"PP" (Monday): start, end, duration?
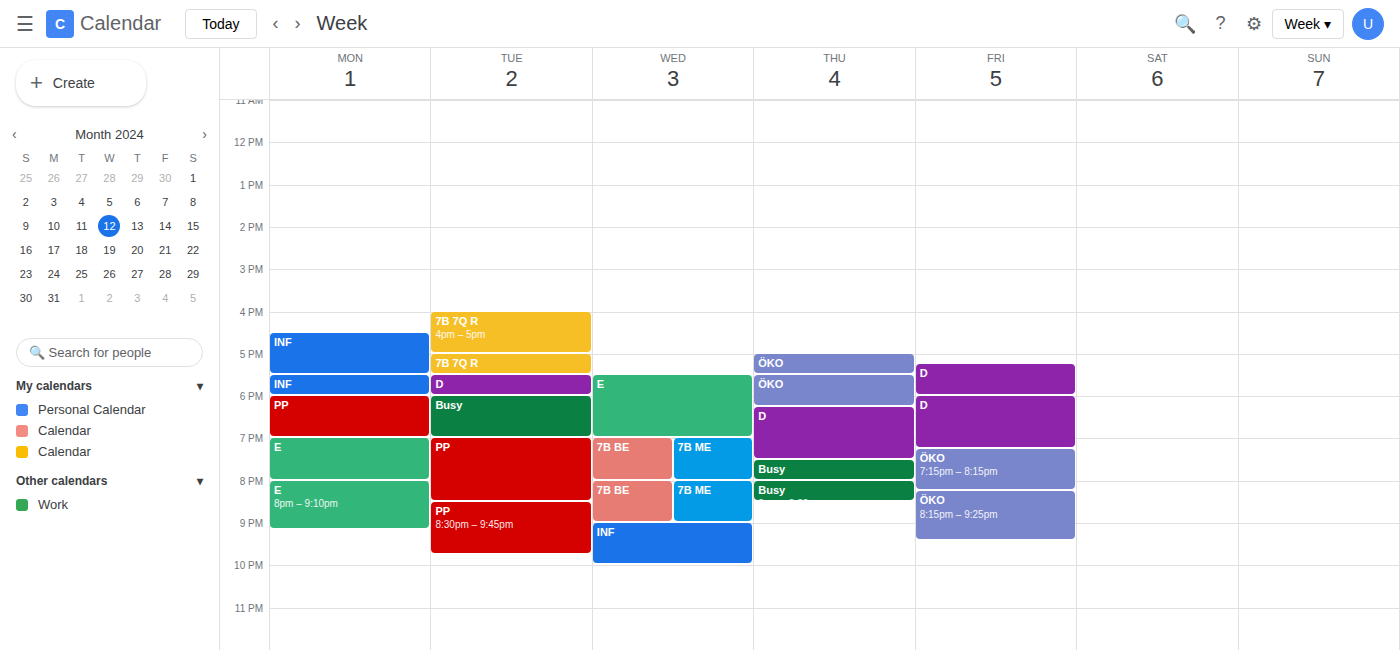
6:00 PM to 7:00 PM, 1 hour